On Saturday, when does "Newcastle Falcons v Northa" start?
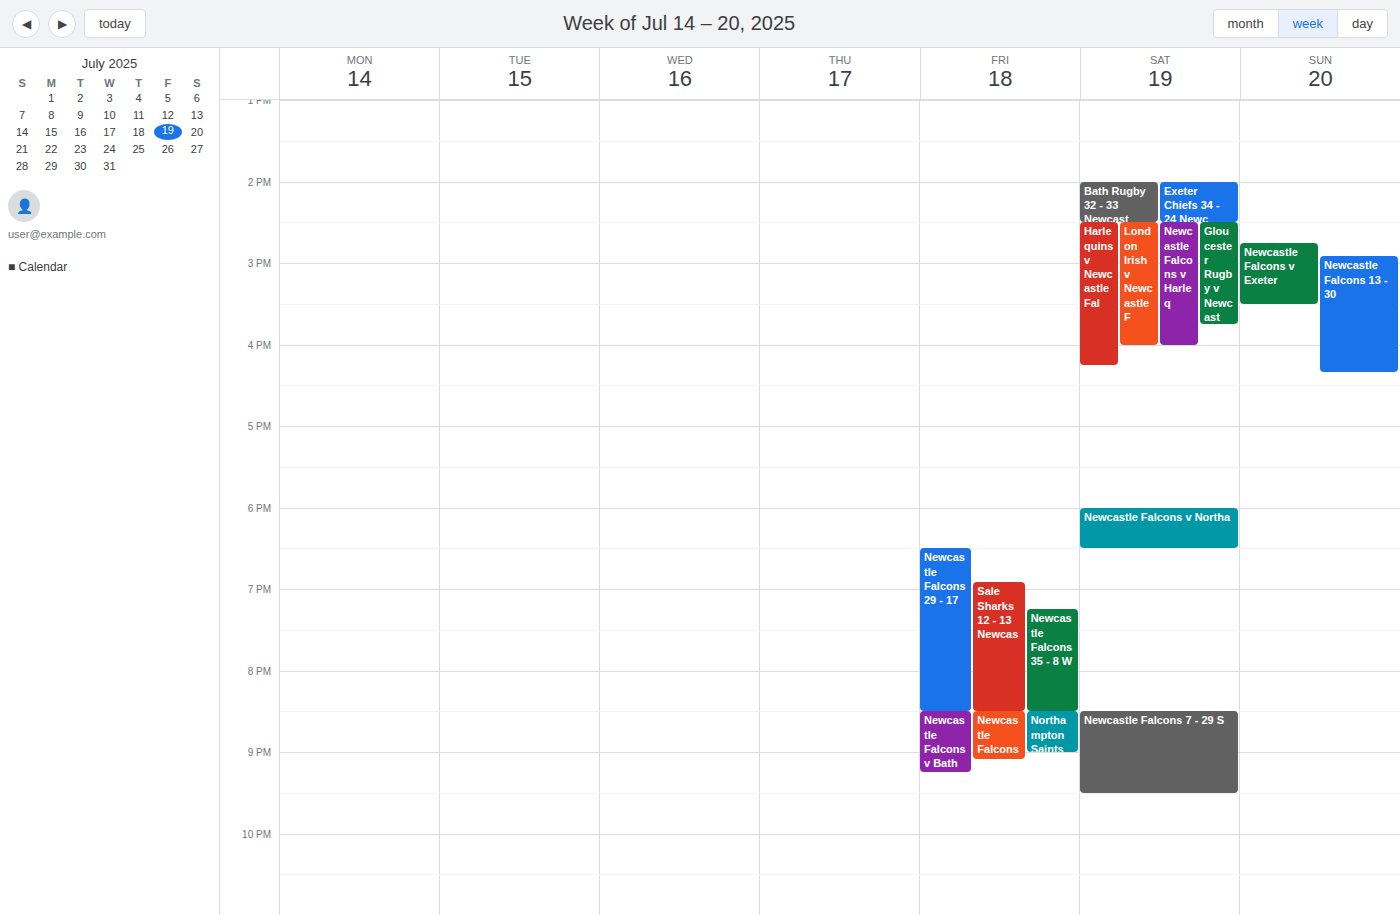
6:00 PM